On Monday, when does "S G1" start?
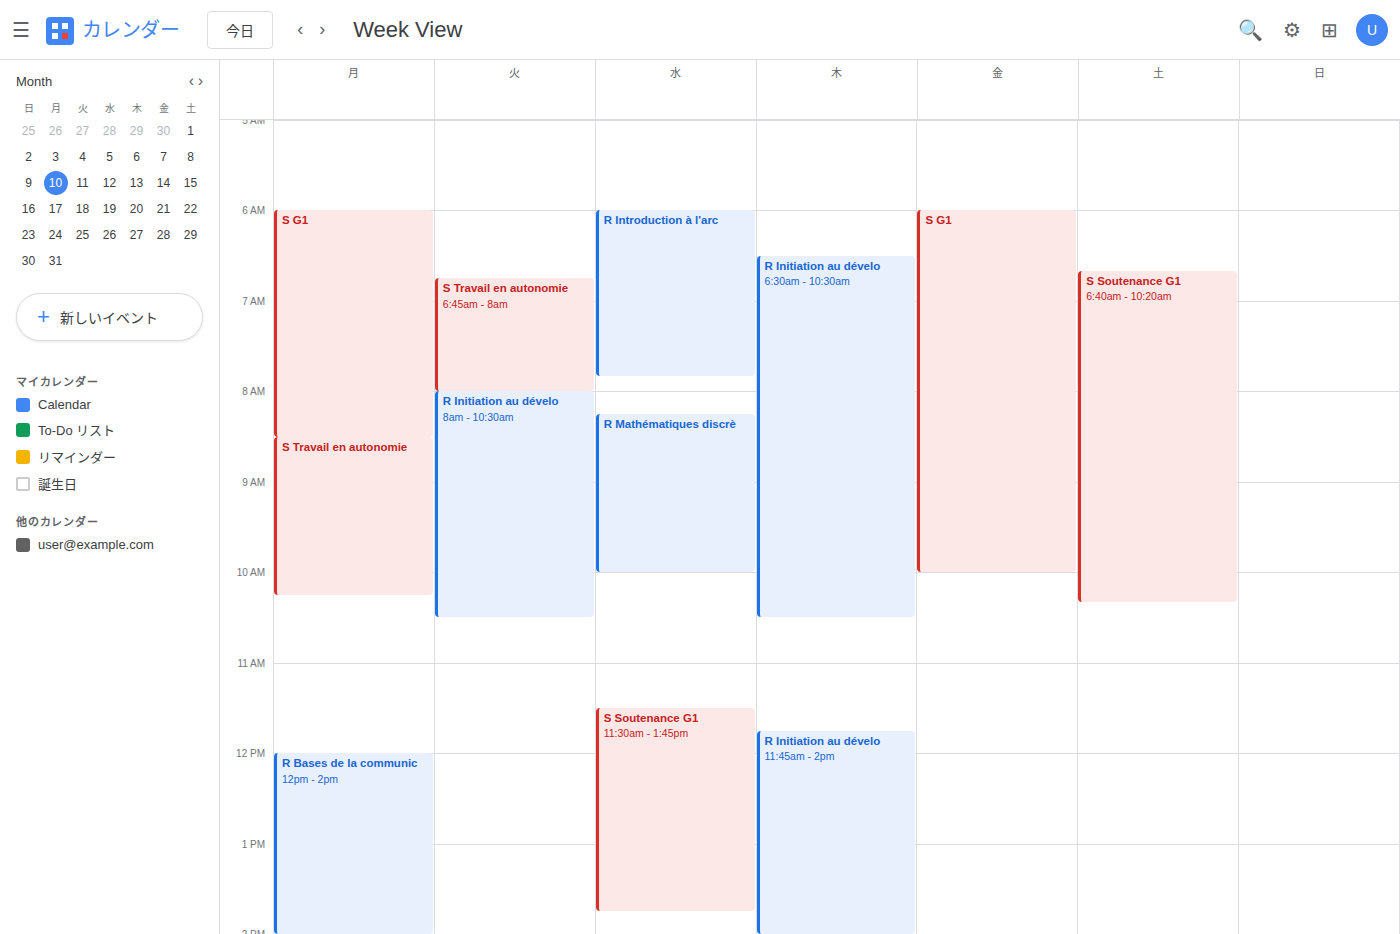
6:00 AM